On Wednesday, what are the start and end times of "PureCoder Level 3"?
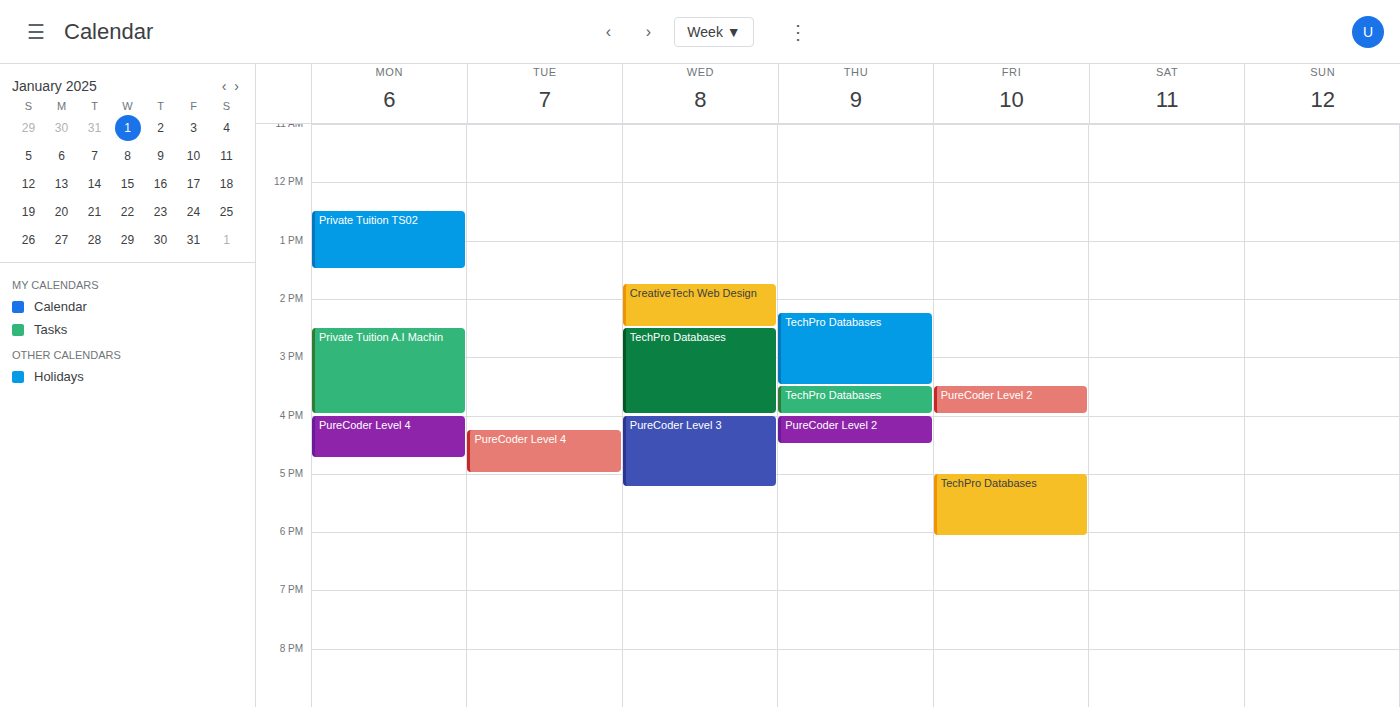
4:00 PM to 5:15 PM